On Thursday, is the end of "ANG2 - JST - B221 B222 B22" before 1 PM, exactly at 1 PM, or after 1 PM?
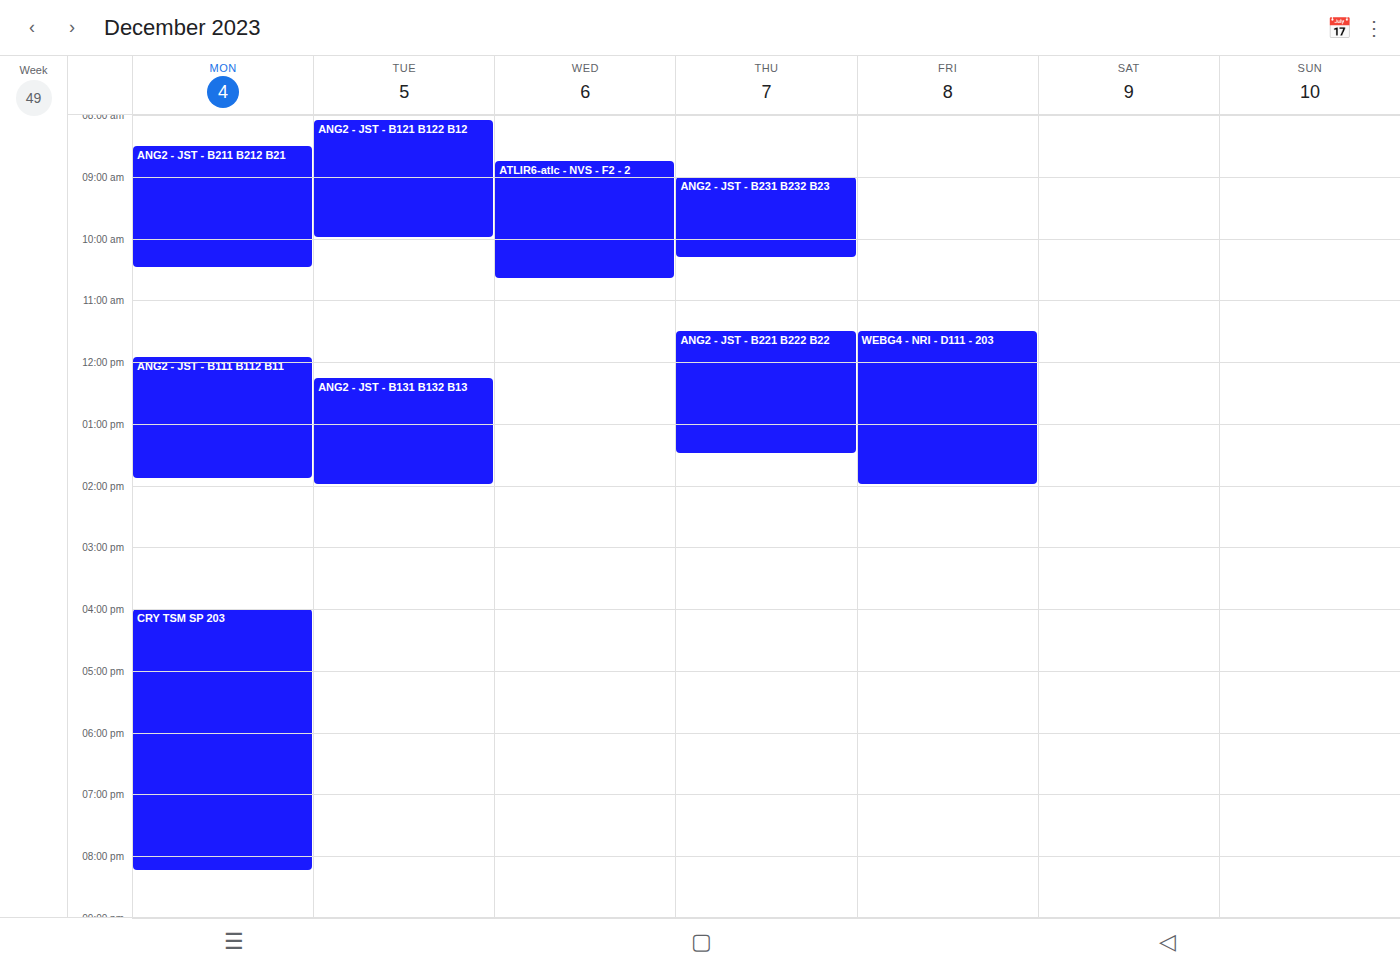
1:30 PM -- after 1 PM, 30 minutes below the 1 PM line.